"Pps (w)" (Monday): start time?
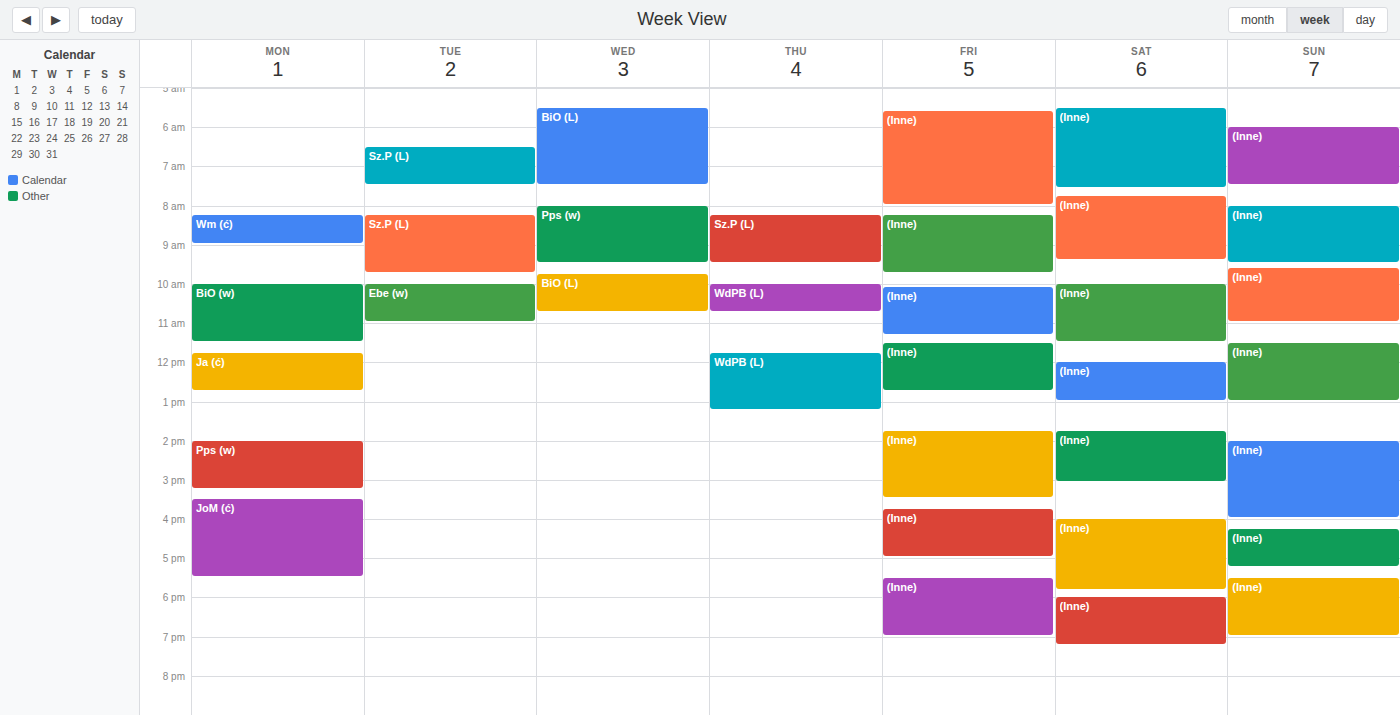
14:00